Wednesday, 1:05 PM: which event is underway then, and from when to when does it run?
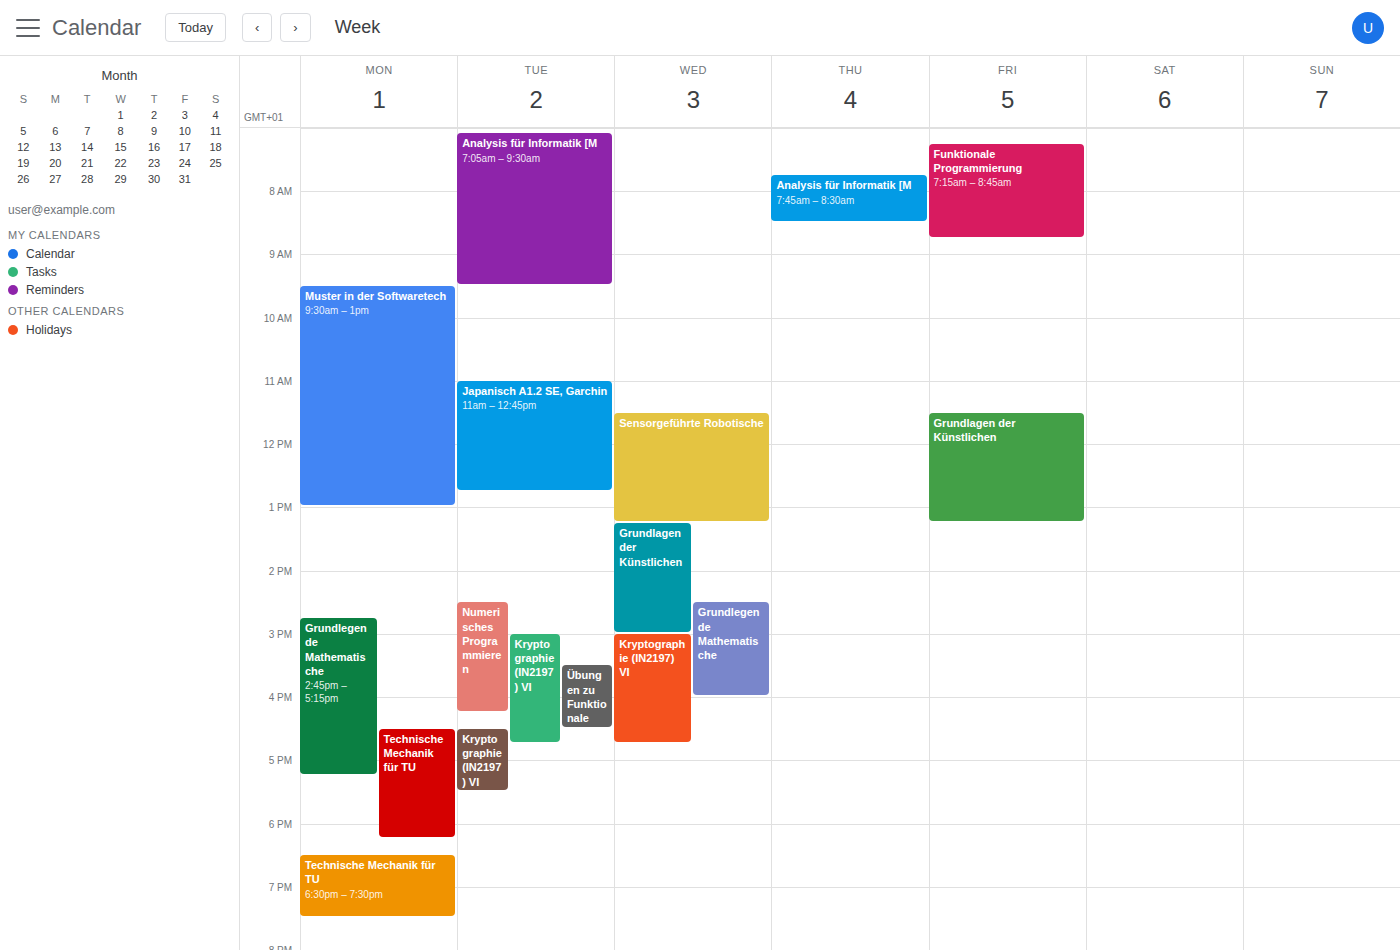
"Sensorgeführte Robotische", 11:30 AM to 1:15 PM